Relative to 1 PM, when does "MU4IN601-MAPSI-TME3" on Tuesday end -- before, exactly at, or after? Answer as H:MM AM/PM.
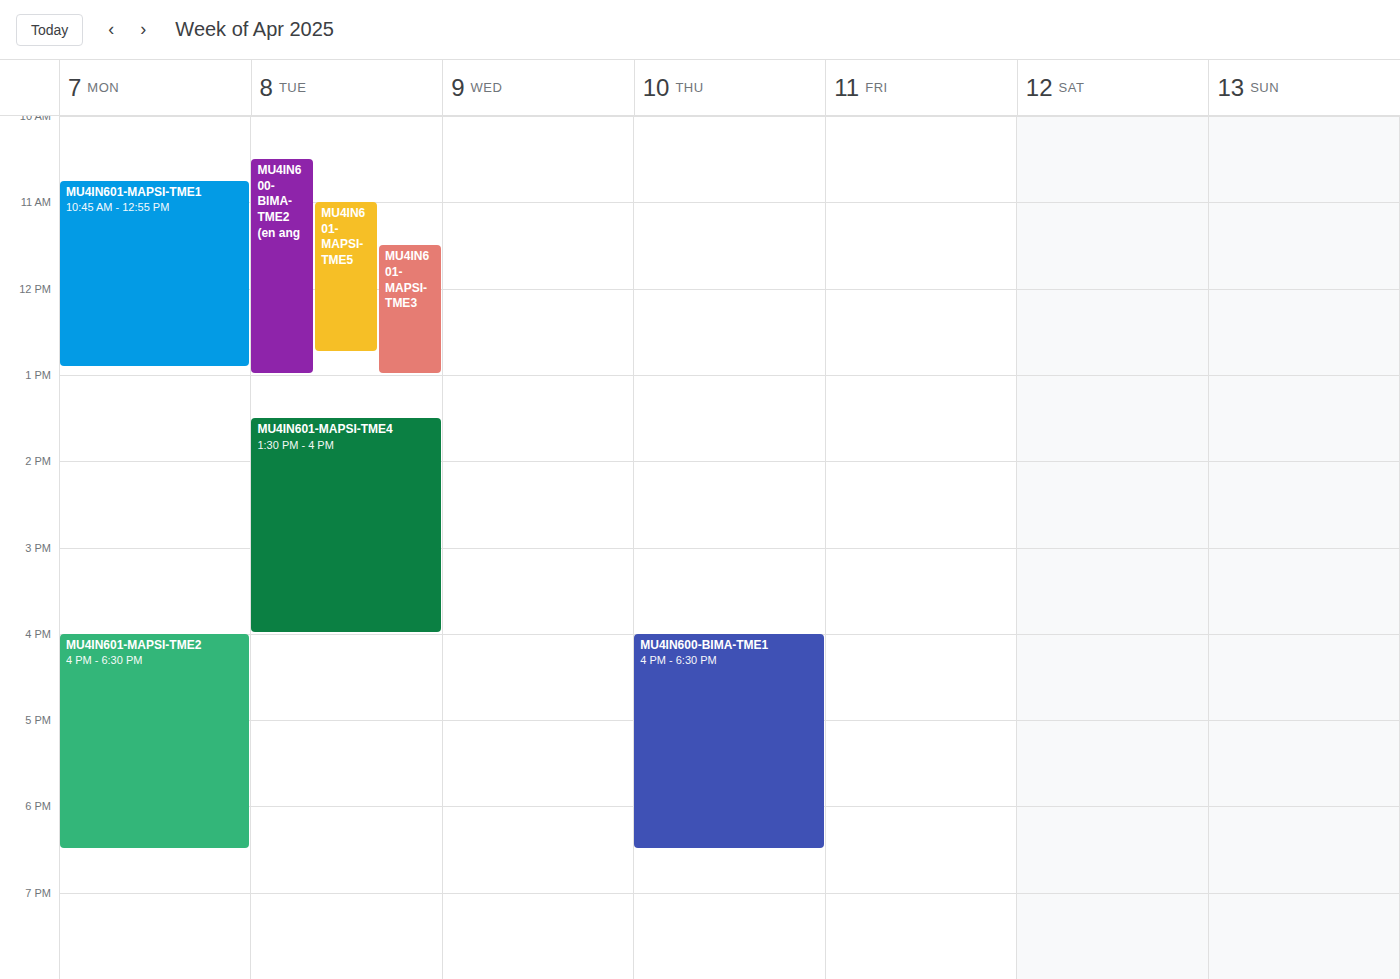
1:00 PM -- exactly at 1 PM, on the 1 PM line.